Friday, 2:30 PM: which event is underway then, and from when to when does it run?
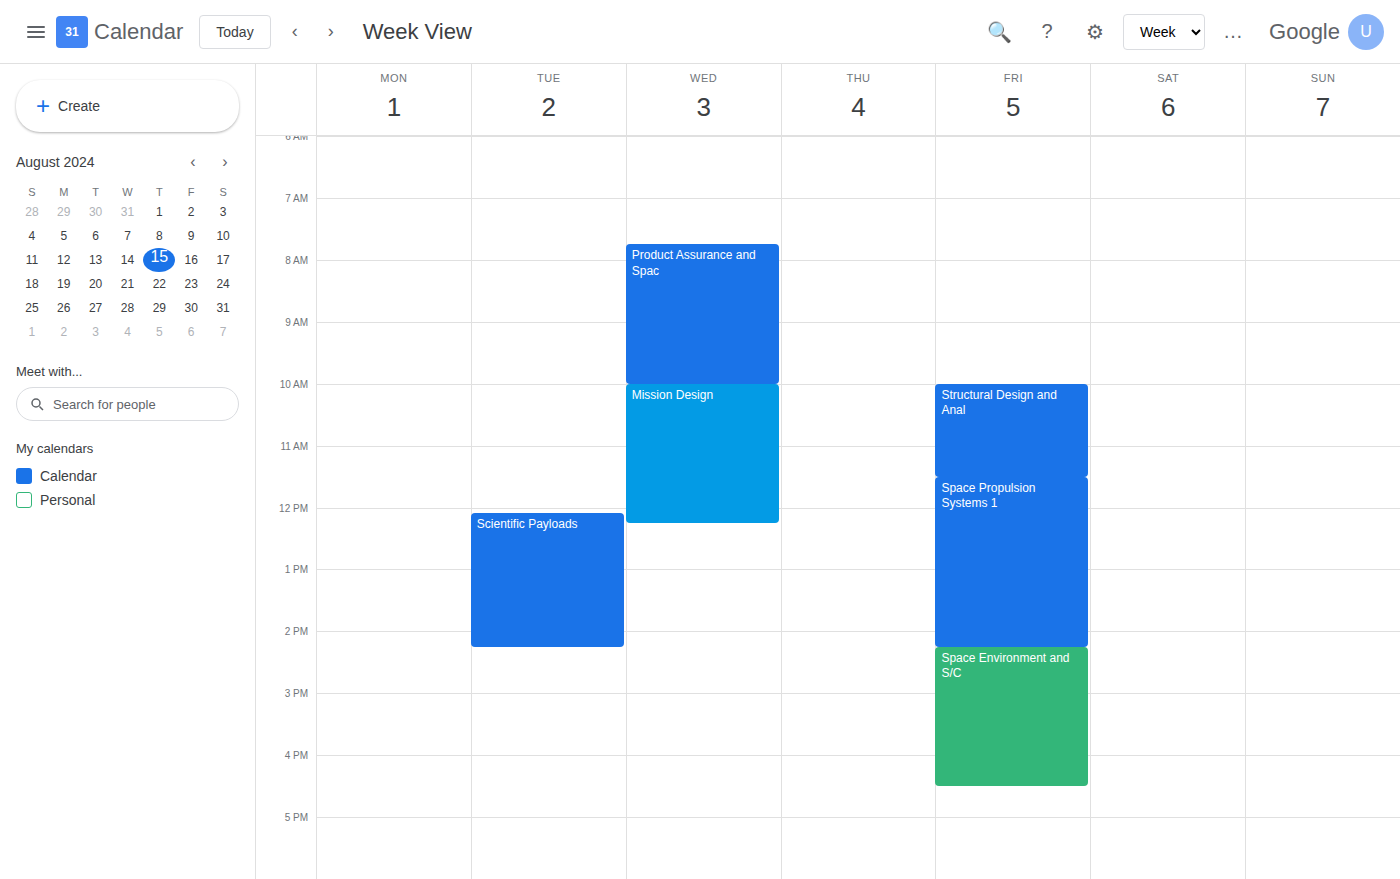
"Space Environment and S/C", 2:15 PM to 4:30 PM